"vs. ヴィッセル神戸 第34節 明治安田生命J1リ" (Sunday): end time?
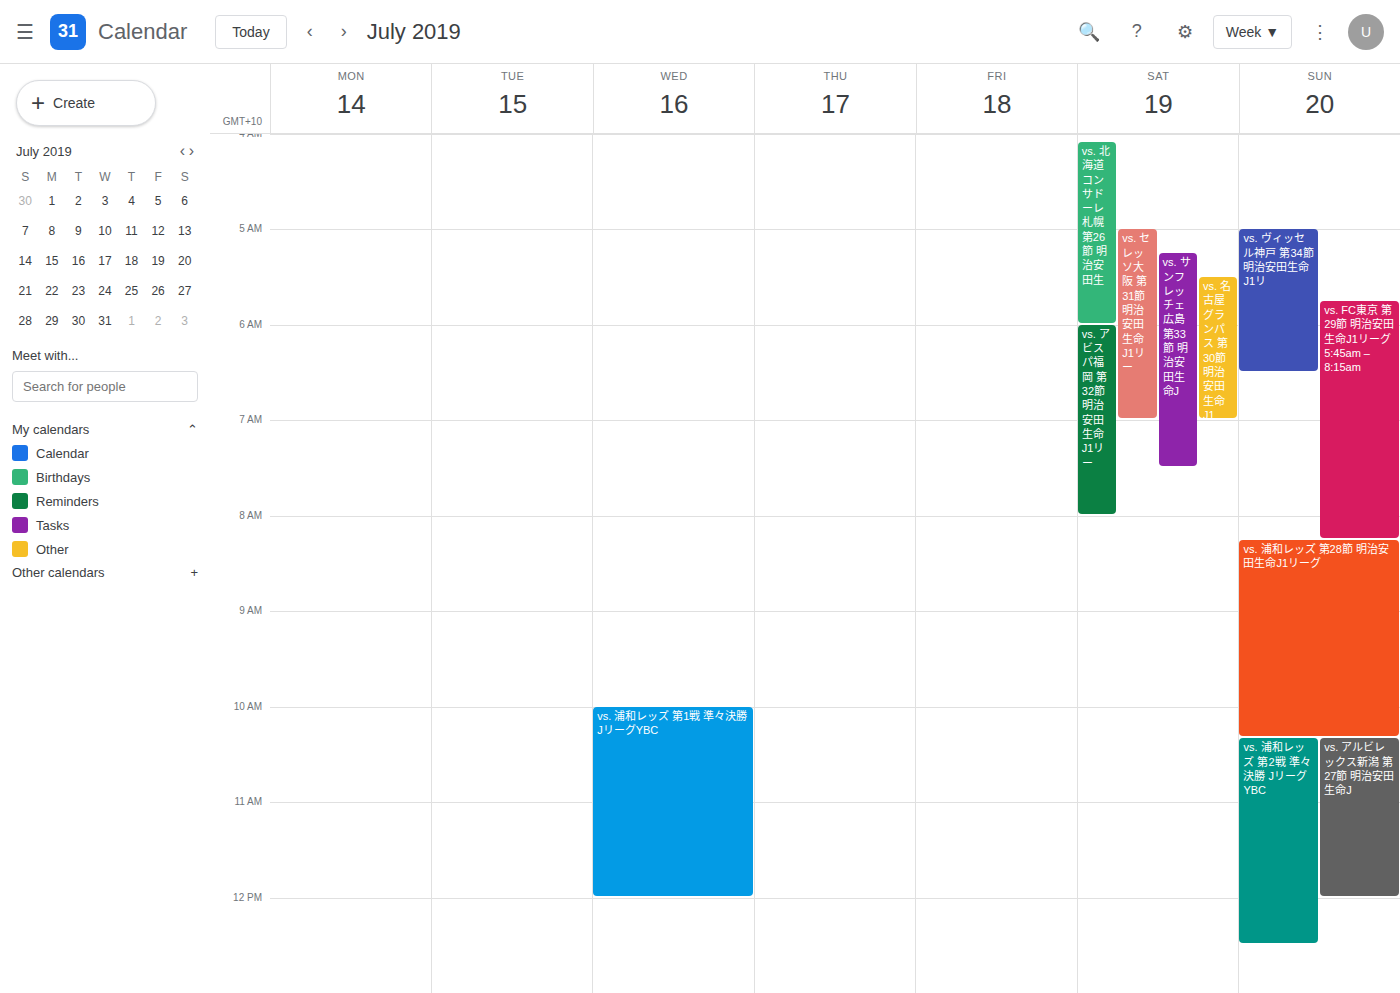
6:30 AM